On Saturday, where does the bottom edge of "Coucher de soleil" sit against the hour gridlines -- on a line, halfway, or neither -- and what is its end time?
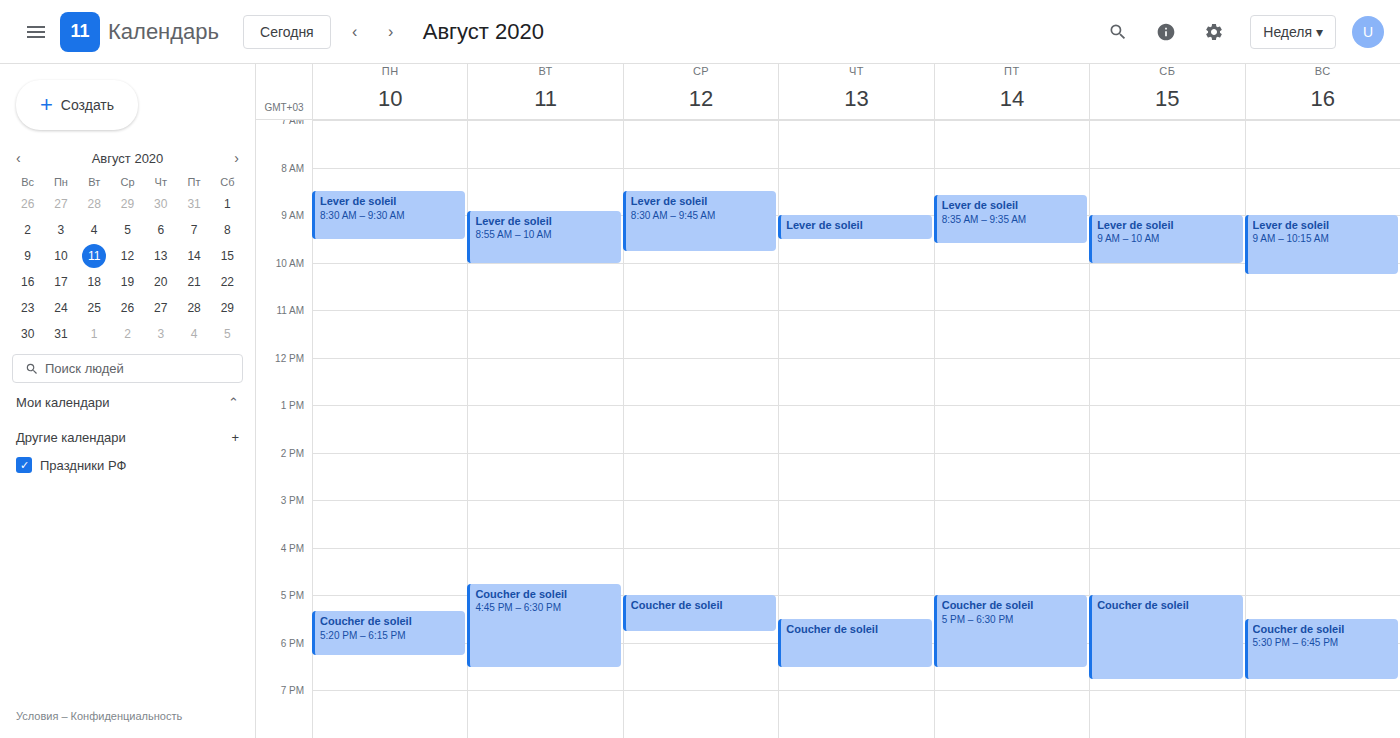
6:45 PM -- neither: three quarters of the way from the 6 PM line to the 7 PM line.